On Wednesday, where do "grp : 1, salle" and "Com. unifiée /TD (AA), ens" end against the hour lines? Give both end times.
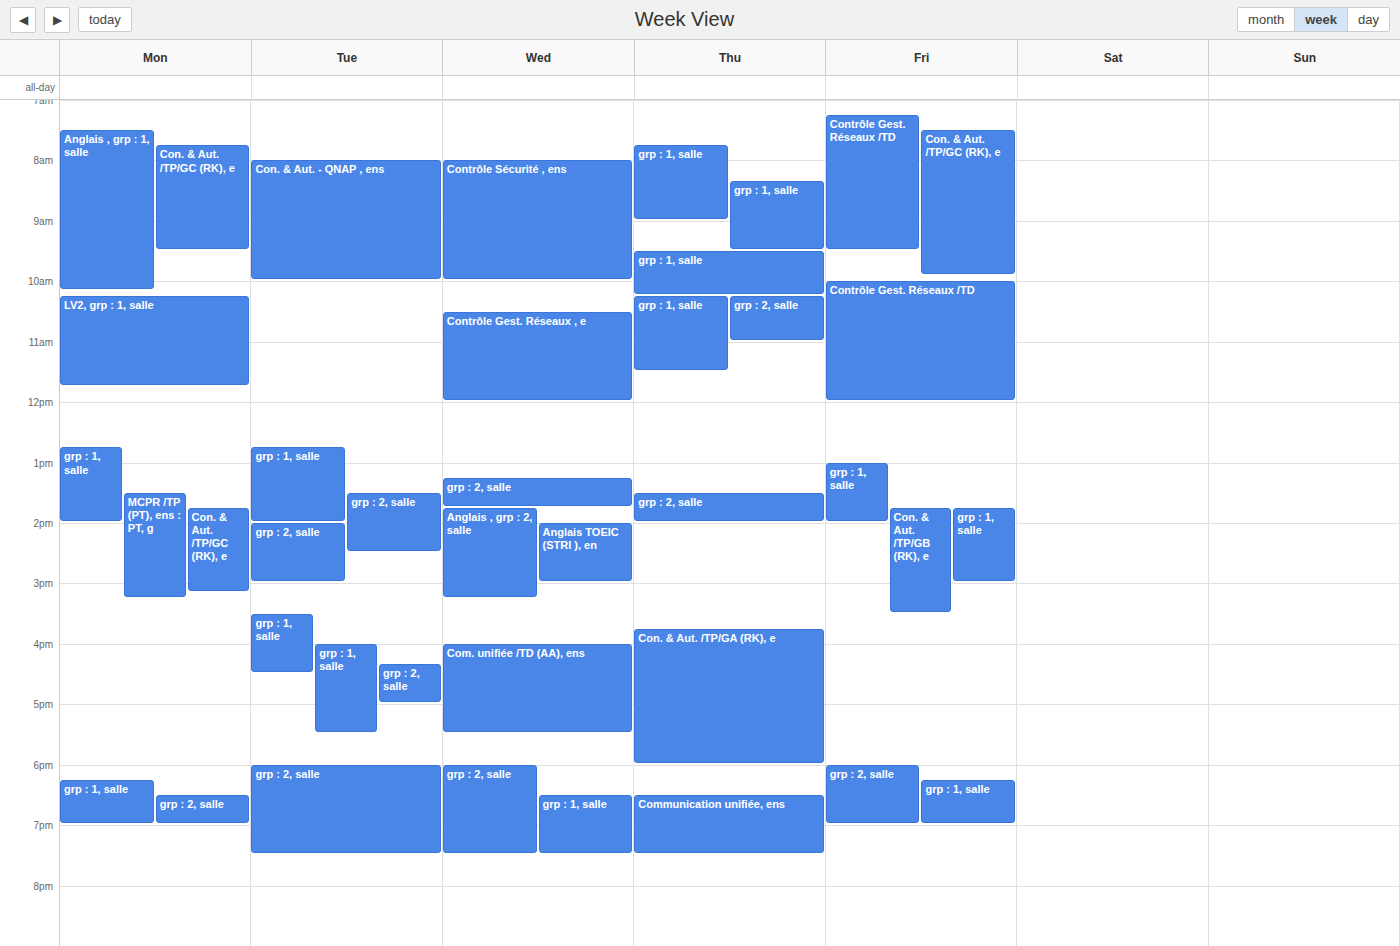
"grp : 1, salle": 7:30 PM, halfway between the 7 PM and 8 PM lines. "Com. unifiée /TD (AA), ens": 5:30 PM, halfway between the 5 PM and 6 PM lines.